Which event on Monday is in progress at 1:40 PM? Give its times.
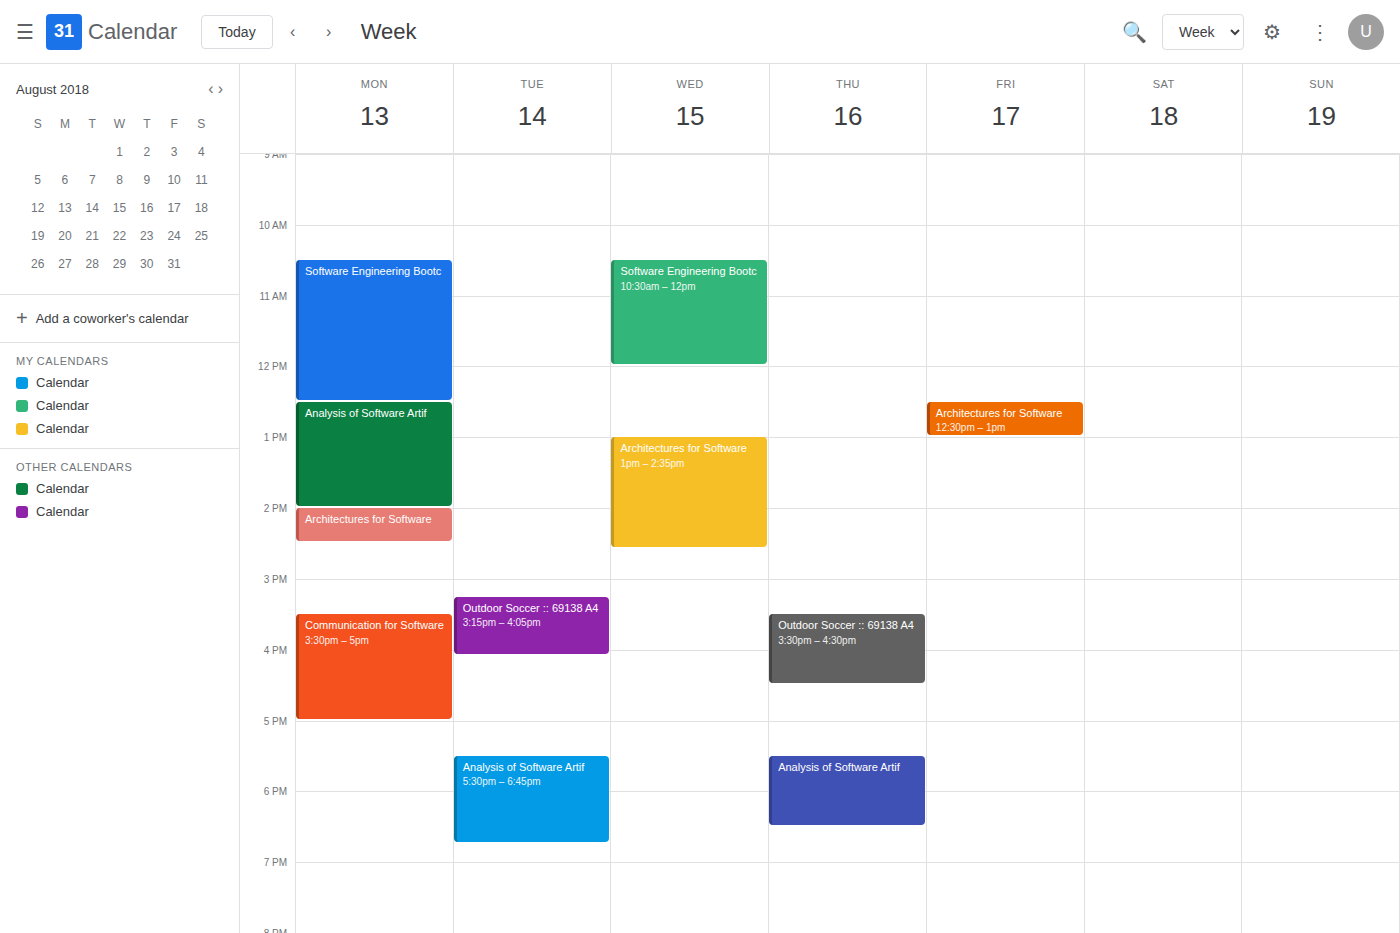
"Analysis of Software Artif", 12:30 PM to 2:00 PM